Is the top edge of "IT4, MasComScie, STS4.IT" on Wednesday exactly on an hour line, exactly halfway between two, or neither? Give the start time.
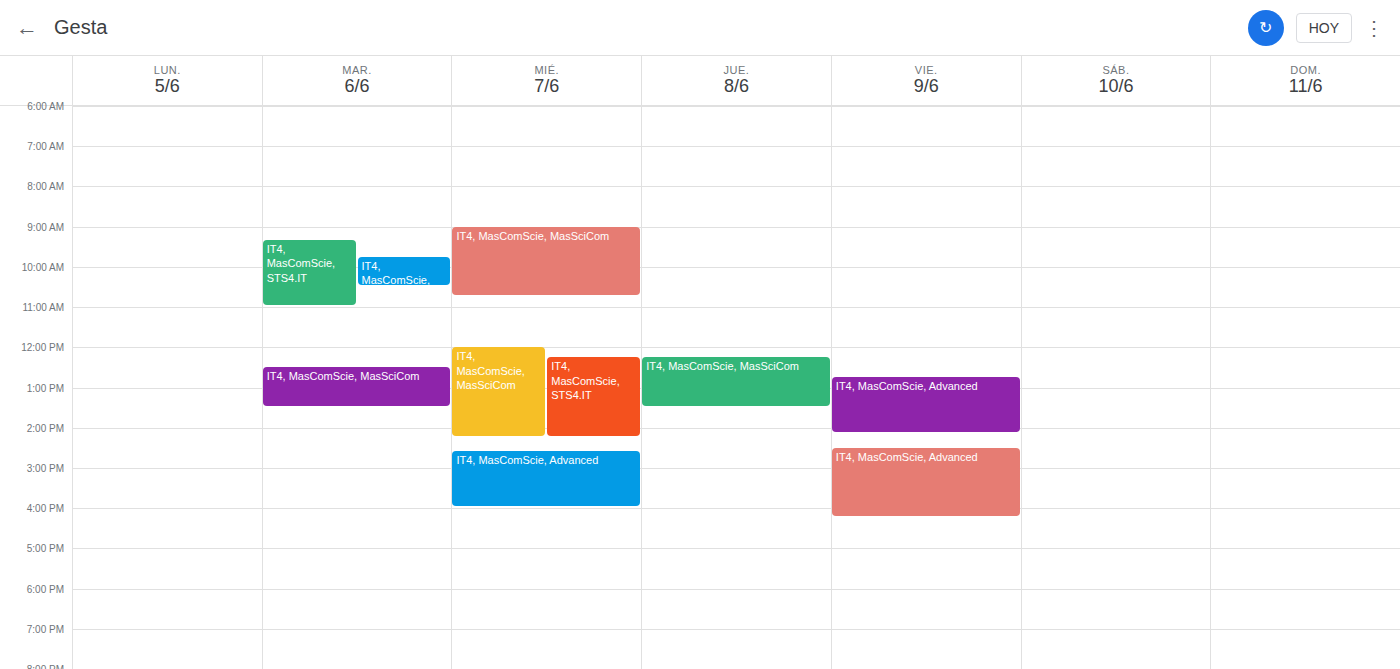
12:15 -- neither: a quarter of the way from the 12:00 line to the 13:00 line.